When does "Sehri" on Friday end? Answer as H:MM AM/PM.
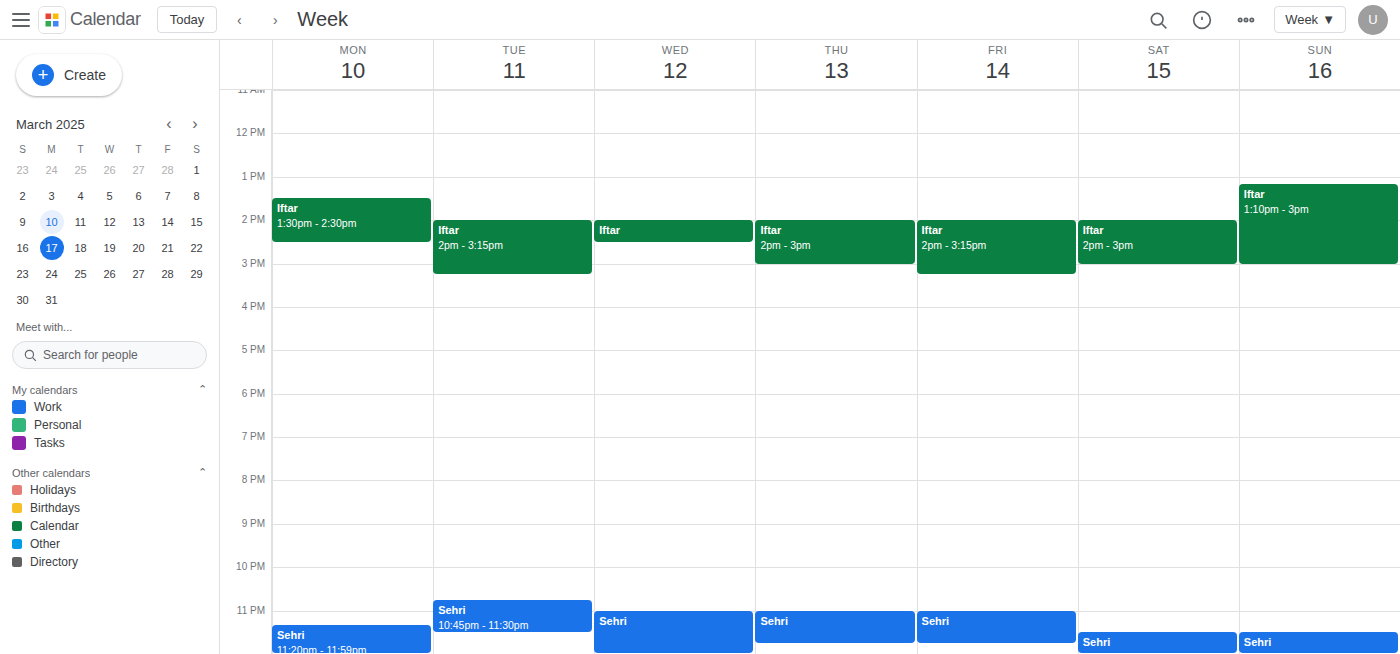
11:45 PM